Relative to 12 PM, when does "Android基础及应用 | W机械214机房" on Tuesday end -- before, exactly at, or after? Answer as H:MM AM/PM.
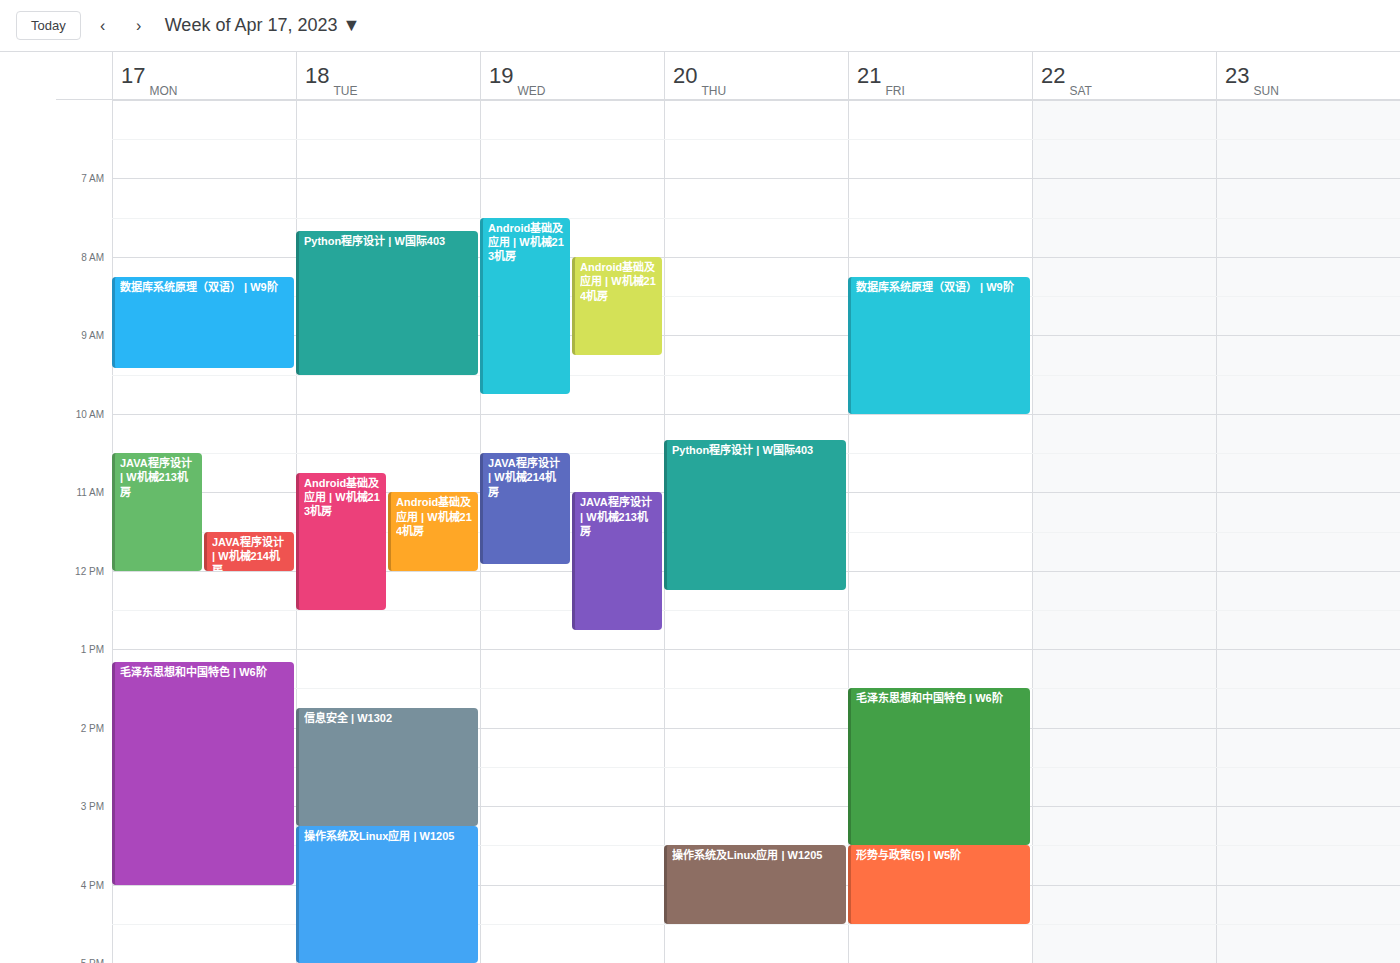
12:00 PM -- exactly at 12 PM, on the 12 PM line.